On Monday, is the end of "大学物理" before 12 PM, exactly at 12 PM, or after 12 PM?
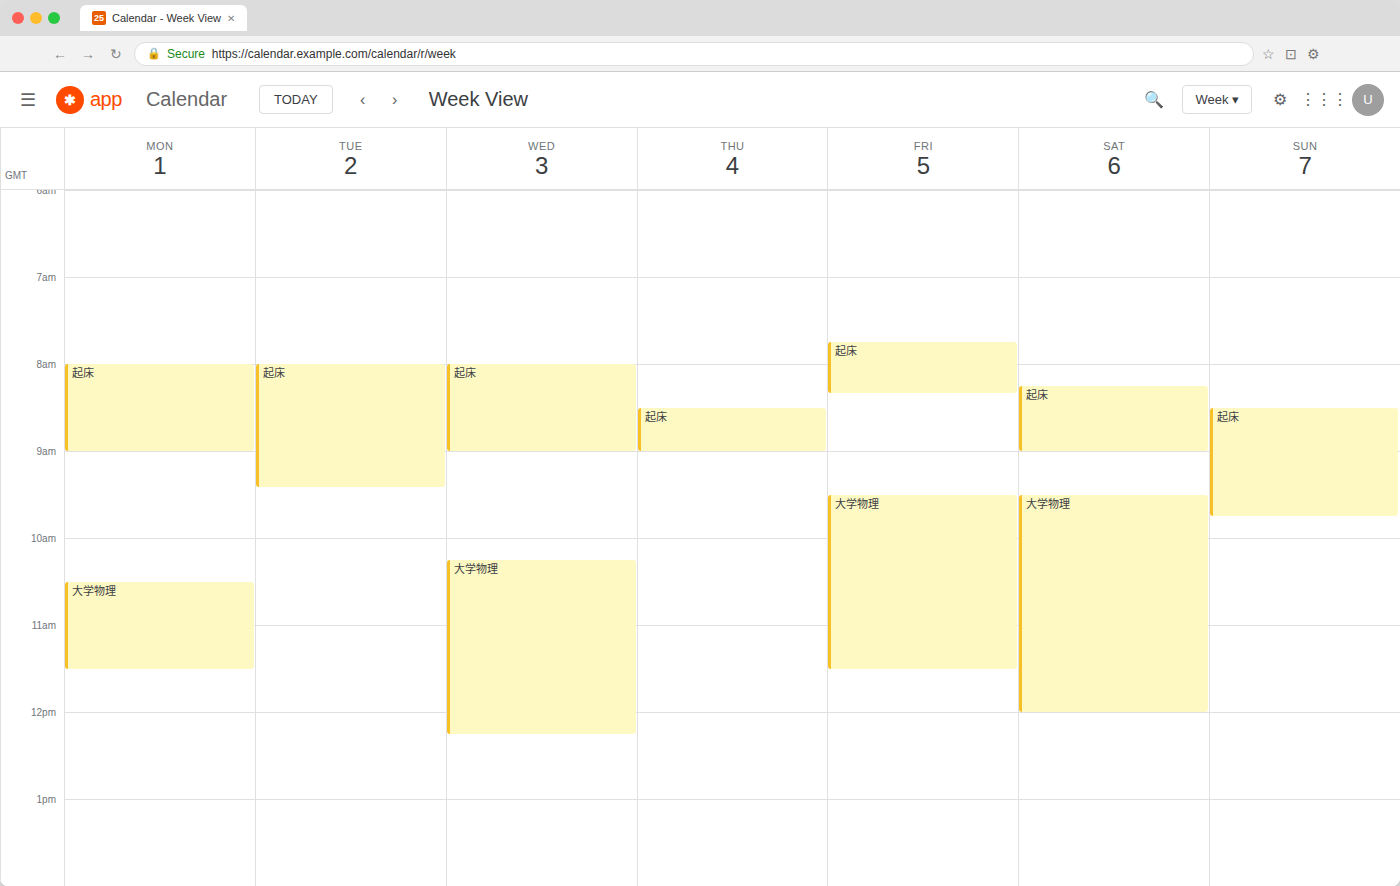
11:30 AM -- before 12 PM, 30 minutes above the 12 PM line.